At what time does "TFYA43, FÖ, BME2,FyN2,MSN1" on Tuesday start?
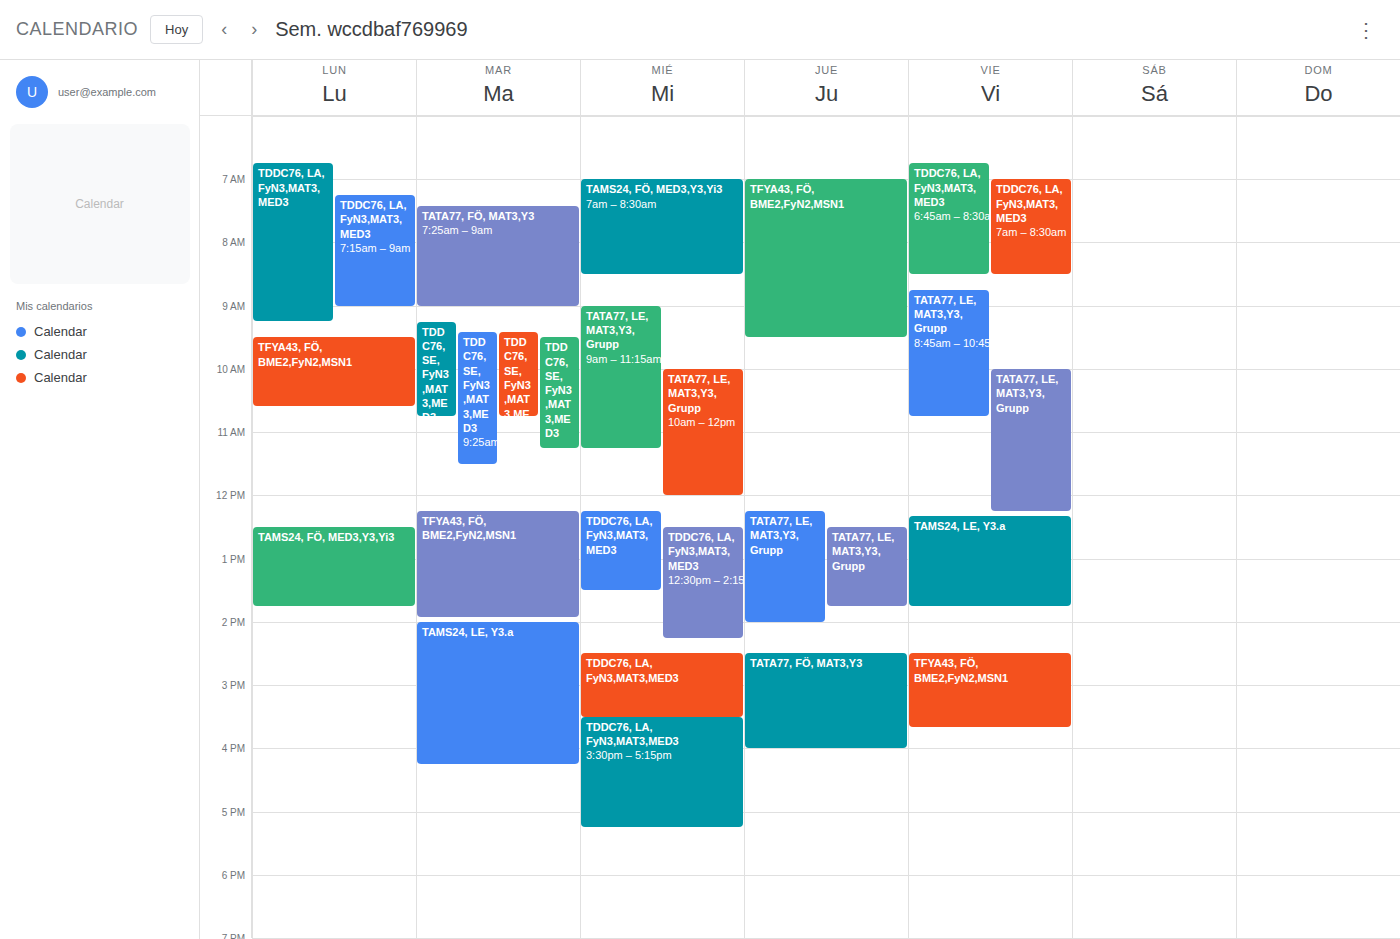
12:15 PM